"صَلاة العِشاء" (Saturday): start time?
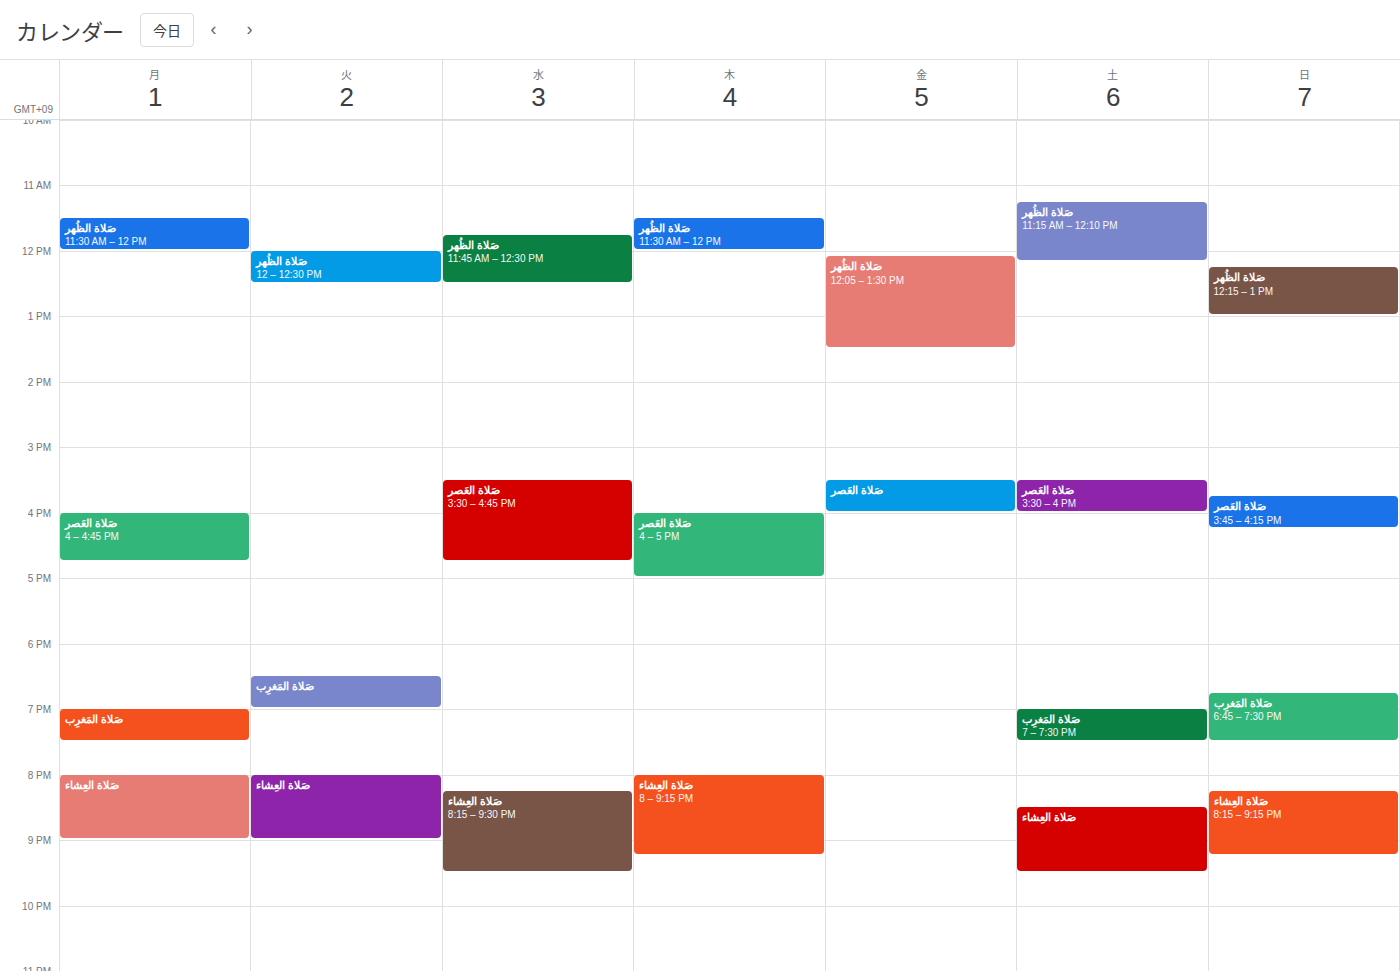
8:30 PM